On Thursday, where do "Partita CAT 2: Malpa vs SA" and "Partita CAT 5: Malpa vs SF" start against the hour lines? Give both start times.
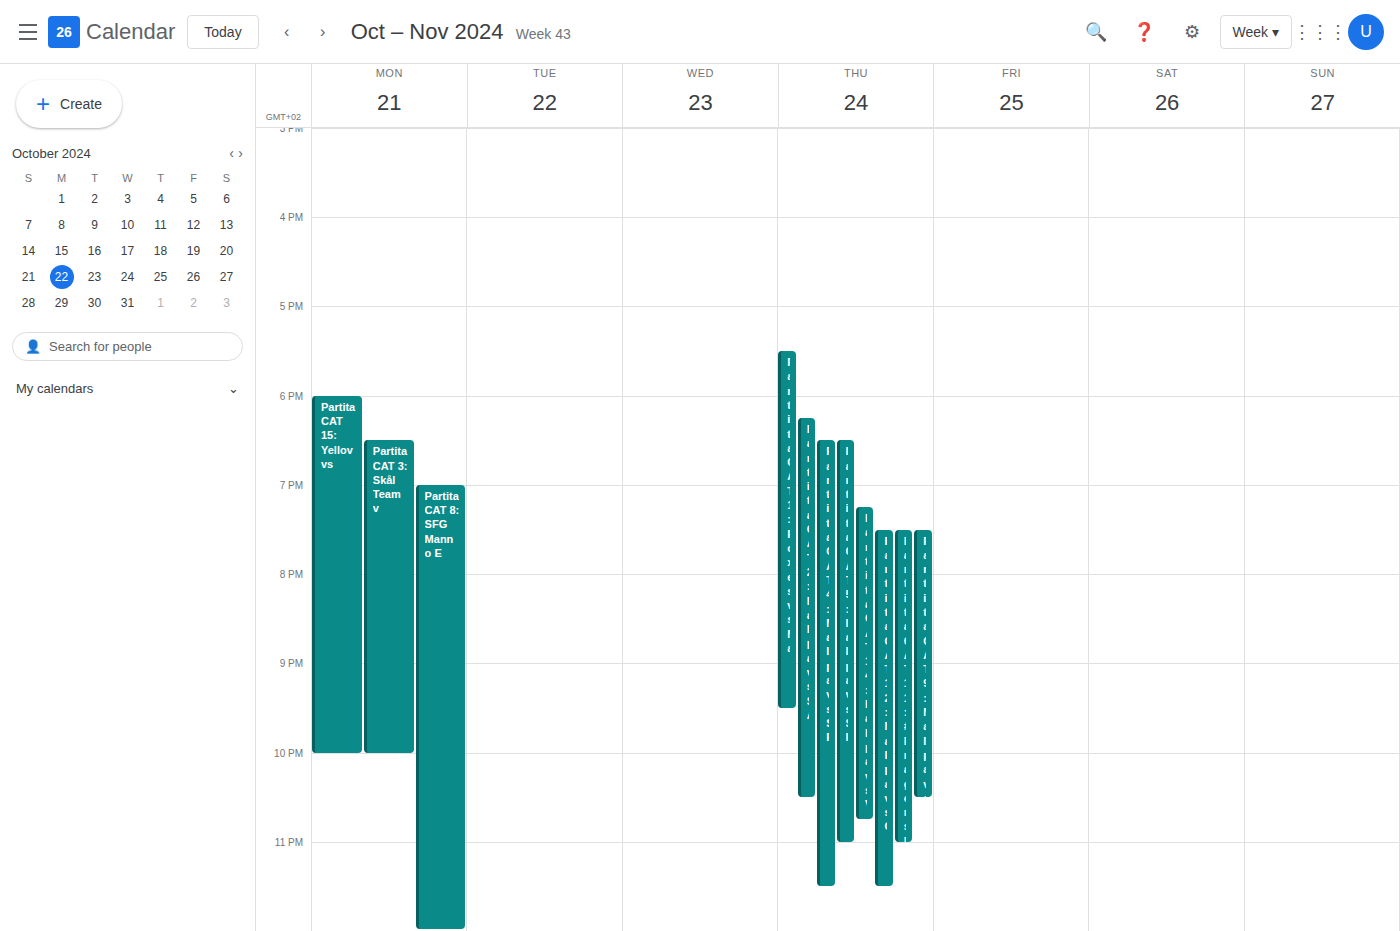
"Partita CAT 2: Malpa vs SA": 6:15 PM, neither: a quarter of the way from the 6 PM line to the 7 PM line. "Partita CAT 5: Malpa vs SF": 6:30 PM, halfway between the 6 PM and 7 PM lines.